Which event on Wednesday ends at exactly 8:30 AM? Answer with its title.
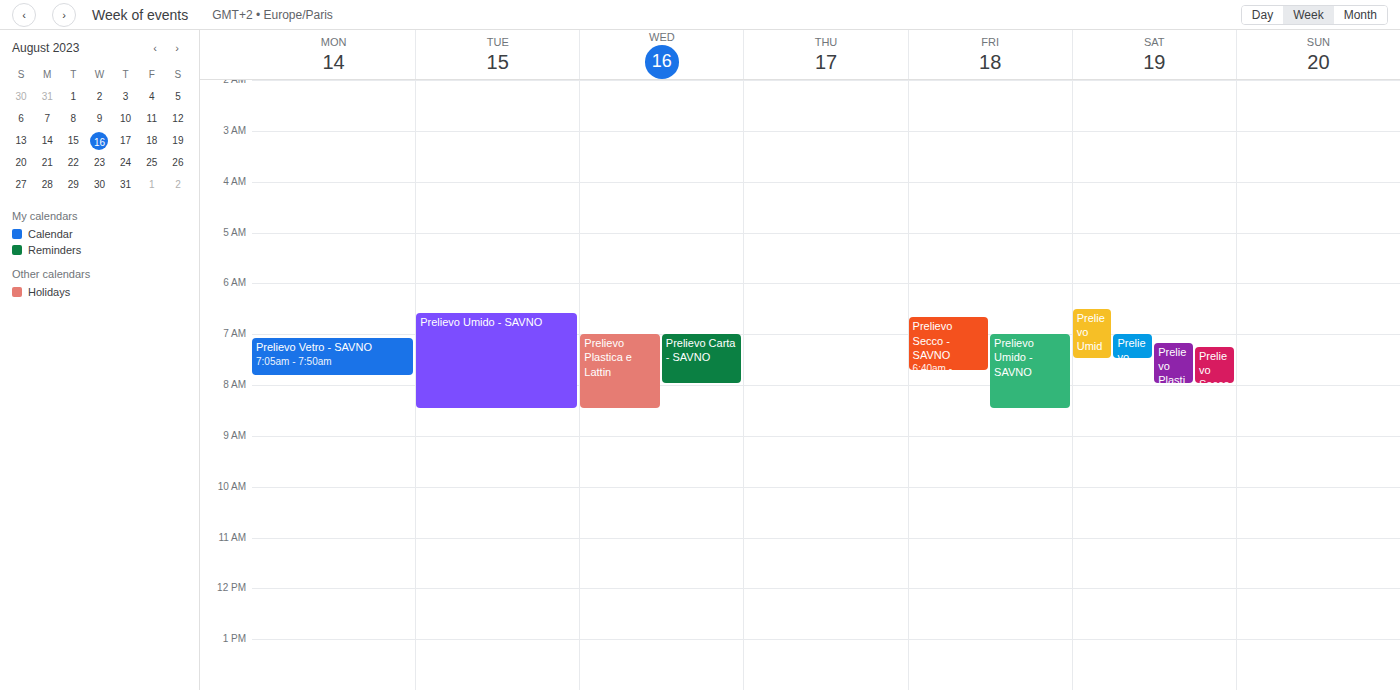
"Prelievo Plastica e Lattin"